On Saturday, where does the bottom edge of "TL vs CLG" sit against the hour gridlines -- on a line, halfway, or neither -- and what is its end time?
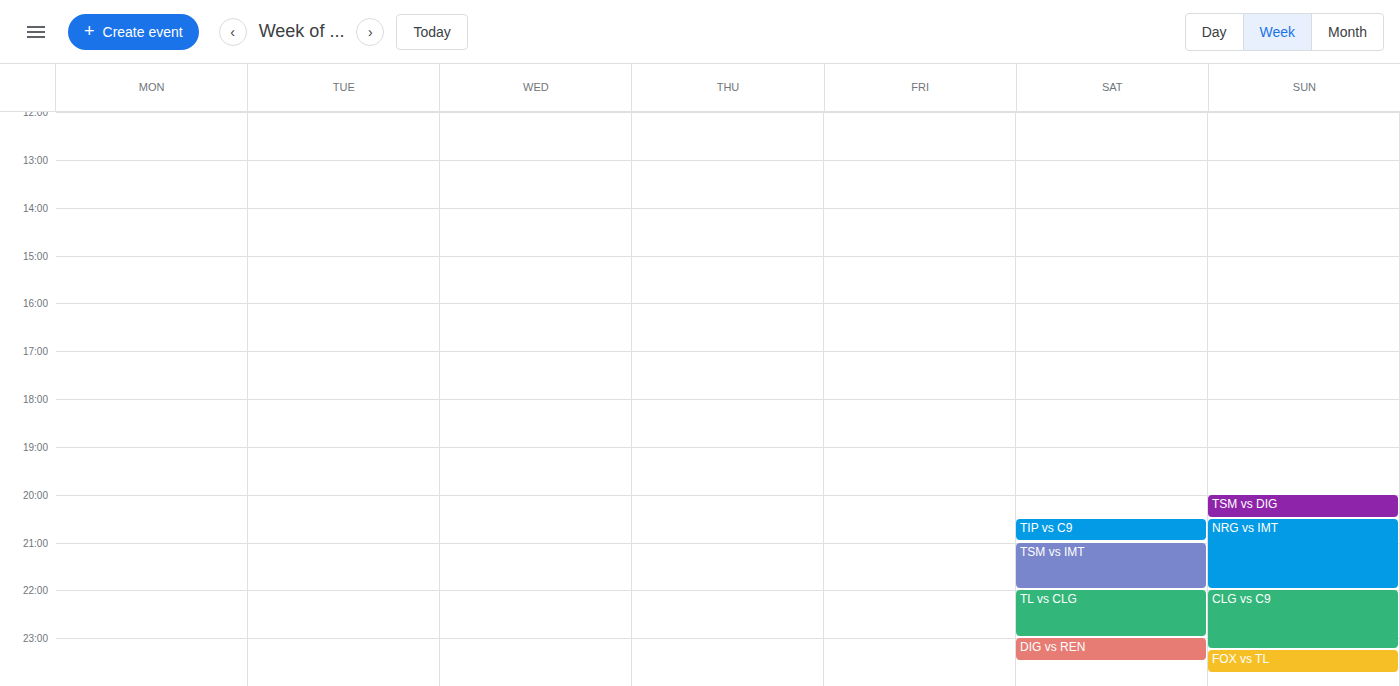
11:00 PM -- exactly on the 11 PM line.